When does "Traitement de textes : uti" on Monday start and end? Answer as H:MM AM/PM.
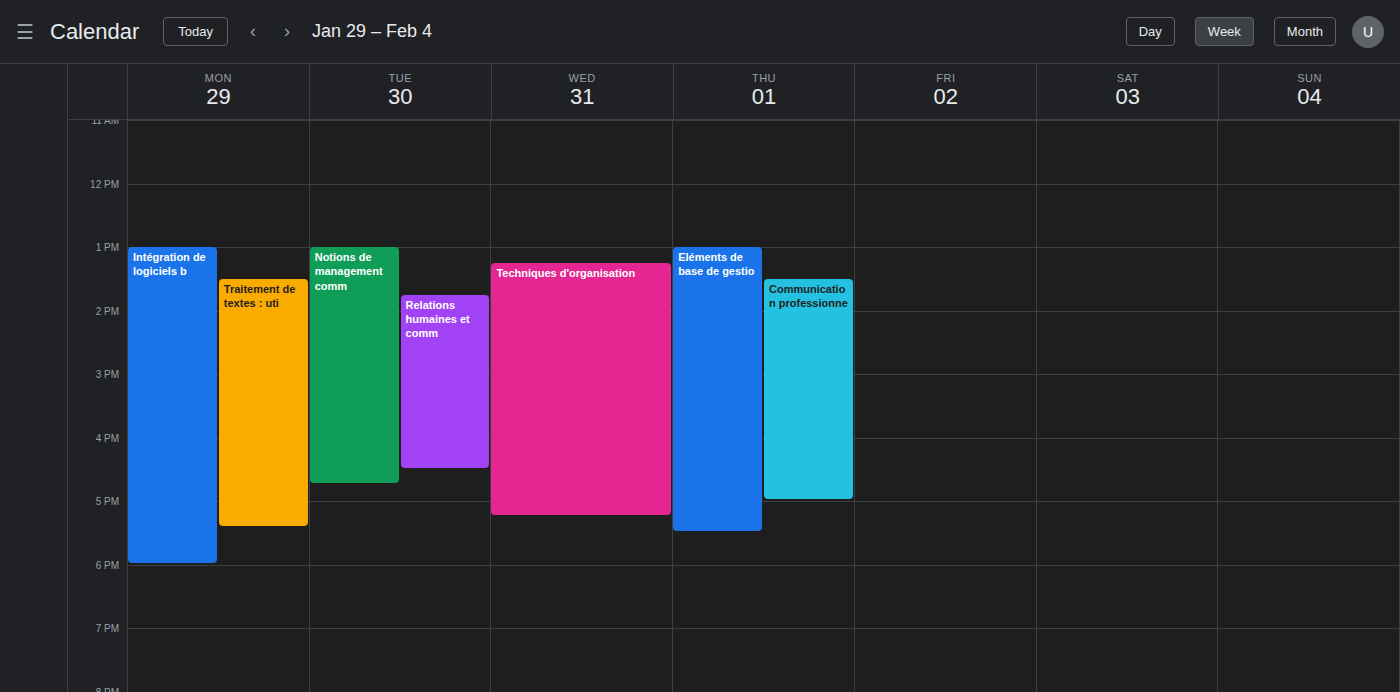
1:30 PM to 5:25 PM